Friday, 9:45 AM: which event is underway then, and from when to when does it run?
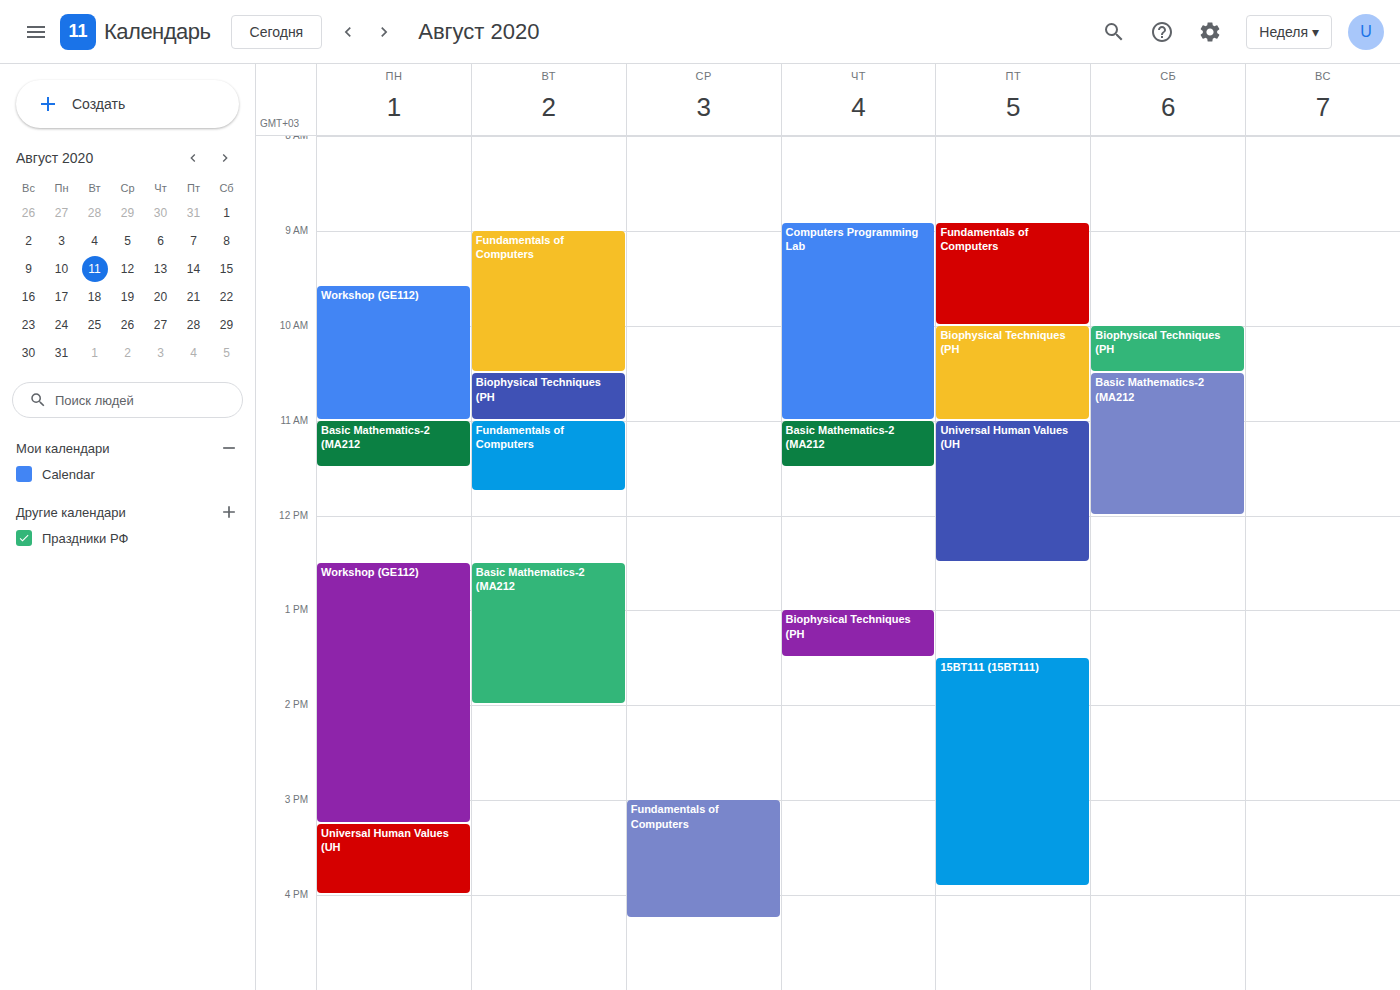
"Fundamentals of Computers", 8:55 AM to 10:00 AM